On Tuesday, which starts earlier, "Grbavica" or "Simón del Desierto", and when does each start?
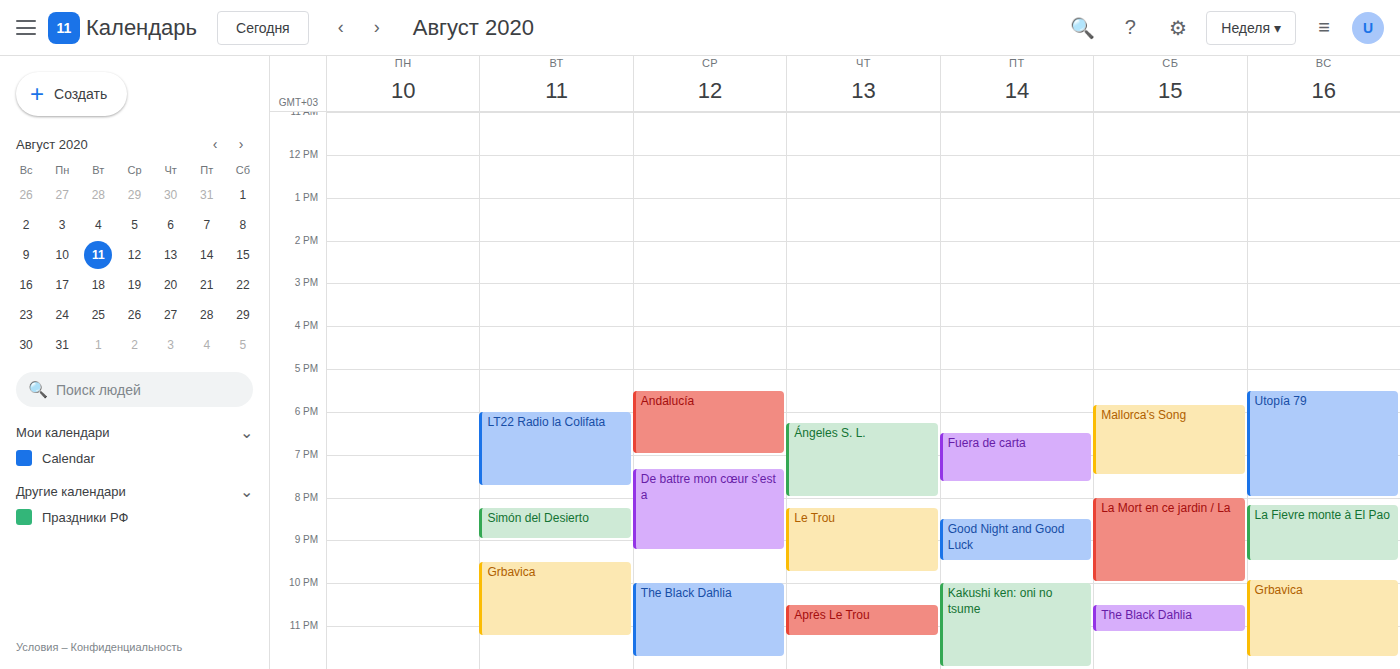
"Simón del Desierto" 8:15 PM; "Grbavica" 9:30 PM.